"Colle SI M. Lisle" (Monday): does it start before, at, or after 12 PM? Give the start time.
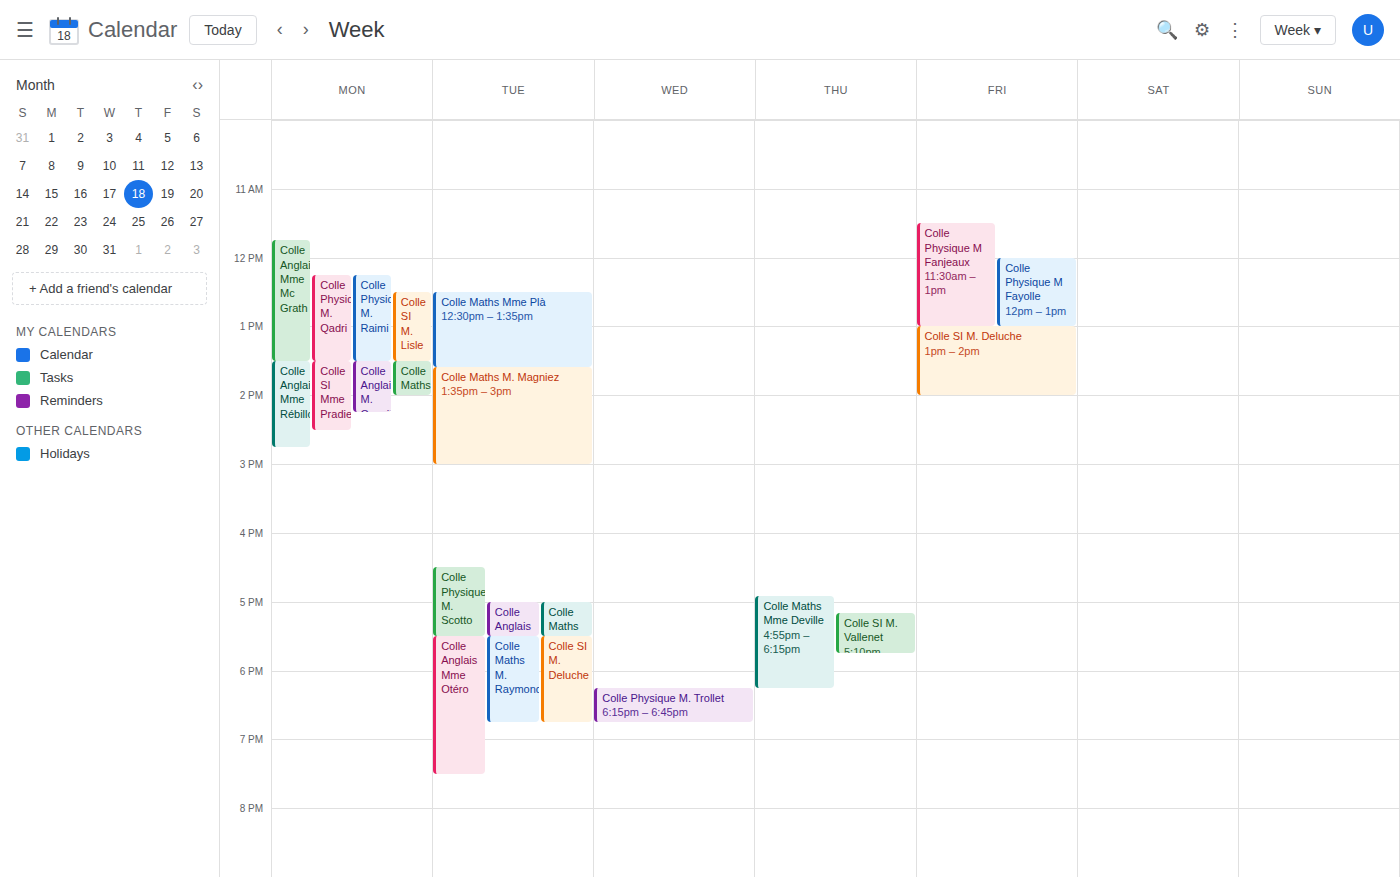
12:30 PM -- after 12 PM, 30 minutes below the 12 PM line.